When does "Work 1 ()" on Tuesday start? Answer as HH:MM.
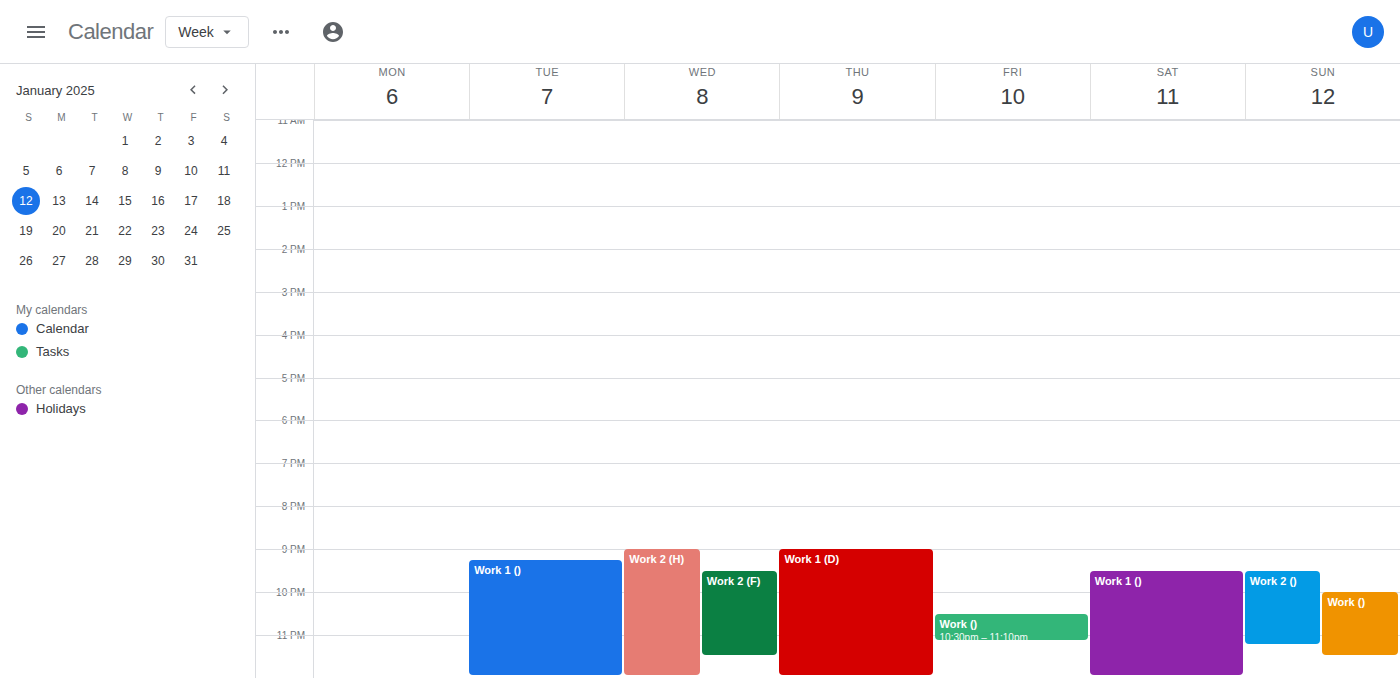
21:15